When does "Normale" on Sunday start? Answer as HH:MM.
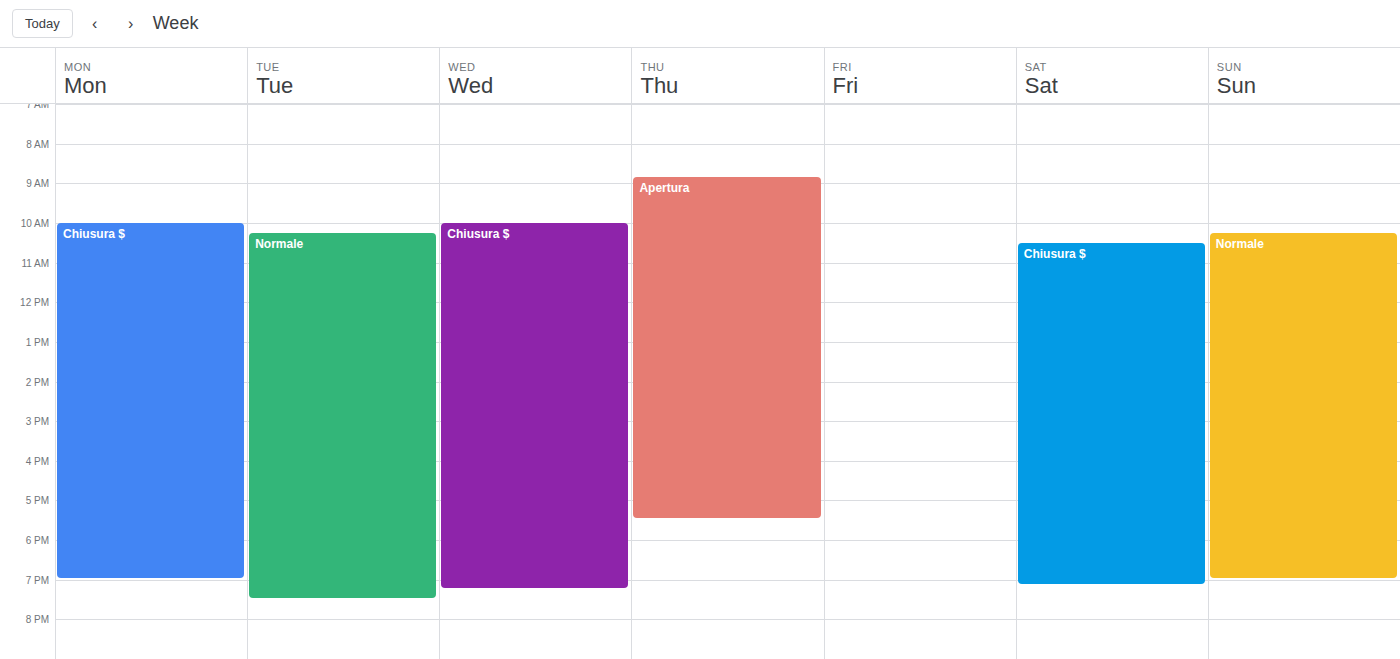
10:15